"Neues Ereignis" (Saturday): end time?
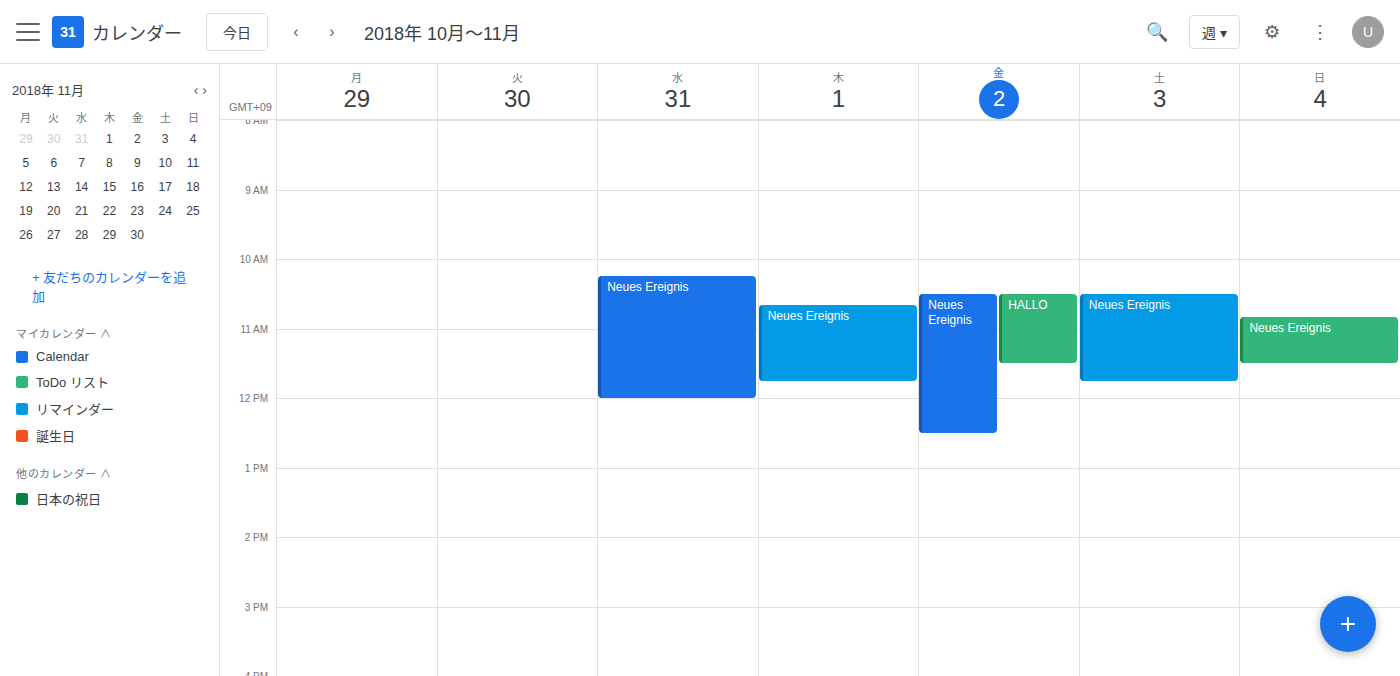
11:45 AM